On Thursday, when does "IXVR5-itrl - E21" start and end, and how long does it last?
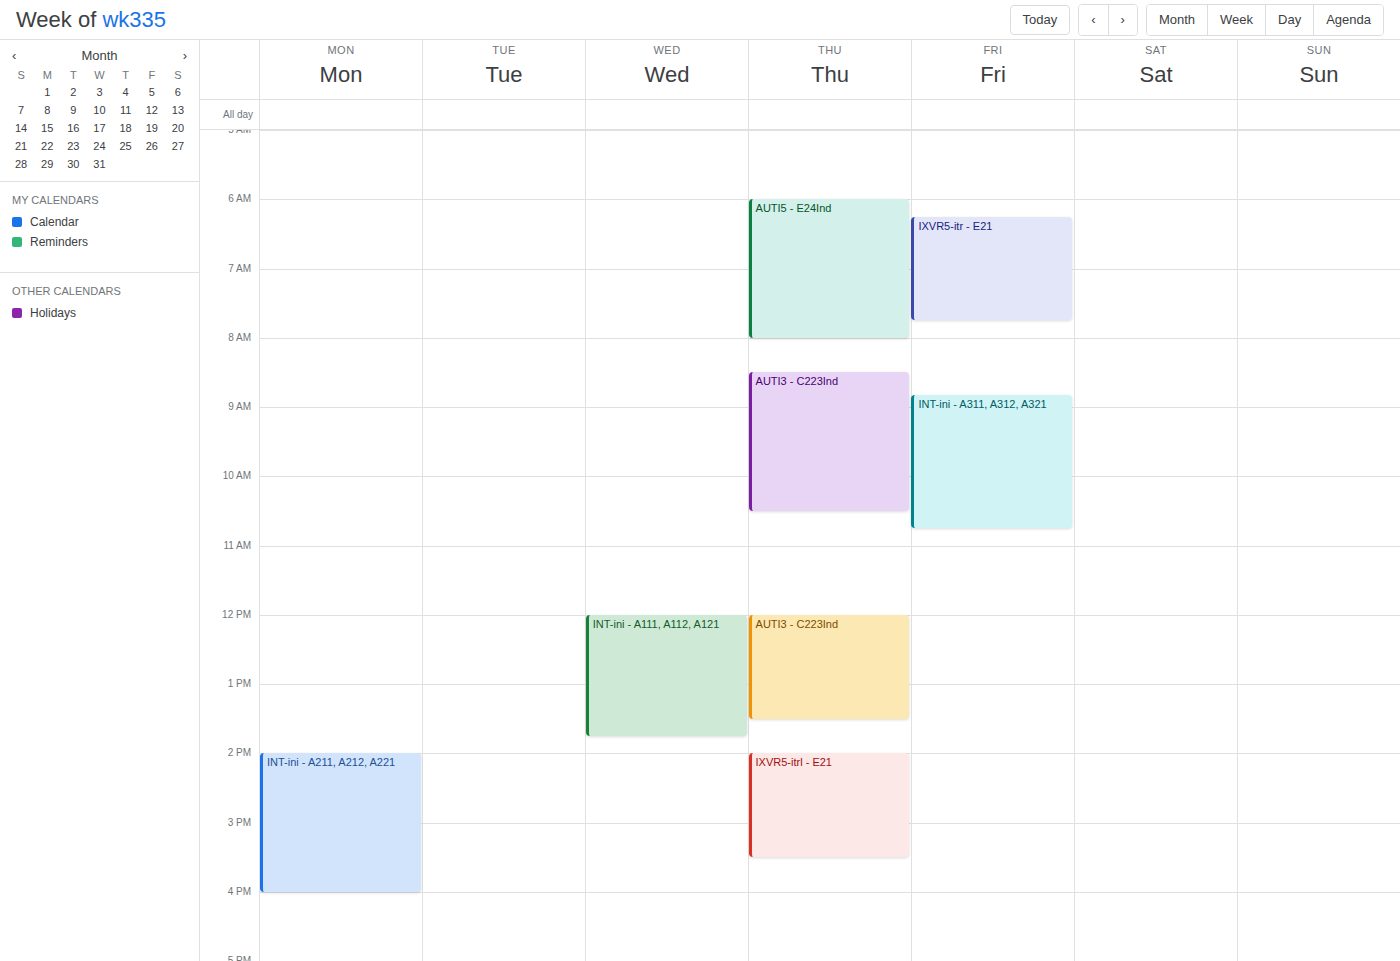
2:00 PM to 3:30 PM, 1 hour 30 minutes